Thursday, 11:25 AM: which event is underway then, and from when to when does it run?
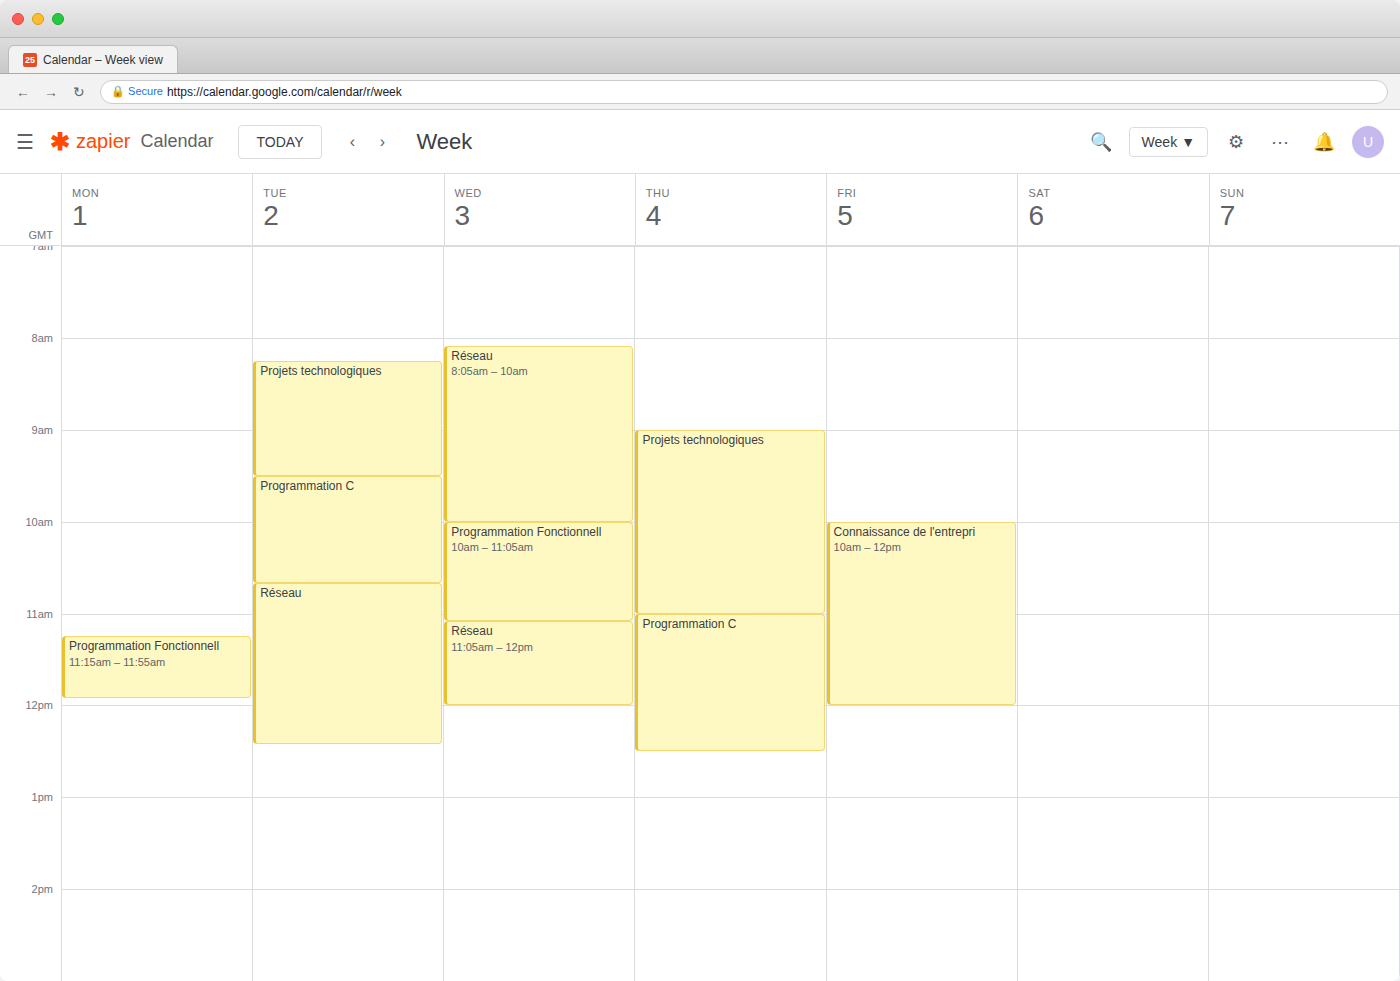
"Programmation C", 11:00 AM to 12:30 PM